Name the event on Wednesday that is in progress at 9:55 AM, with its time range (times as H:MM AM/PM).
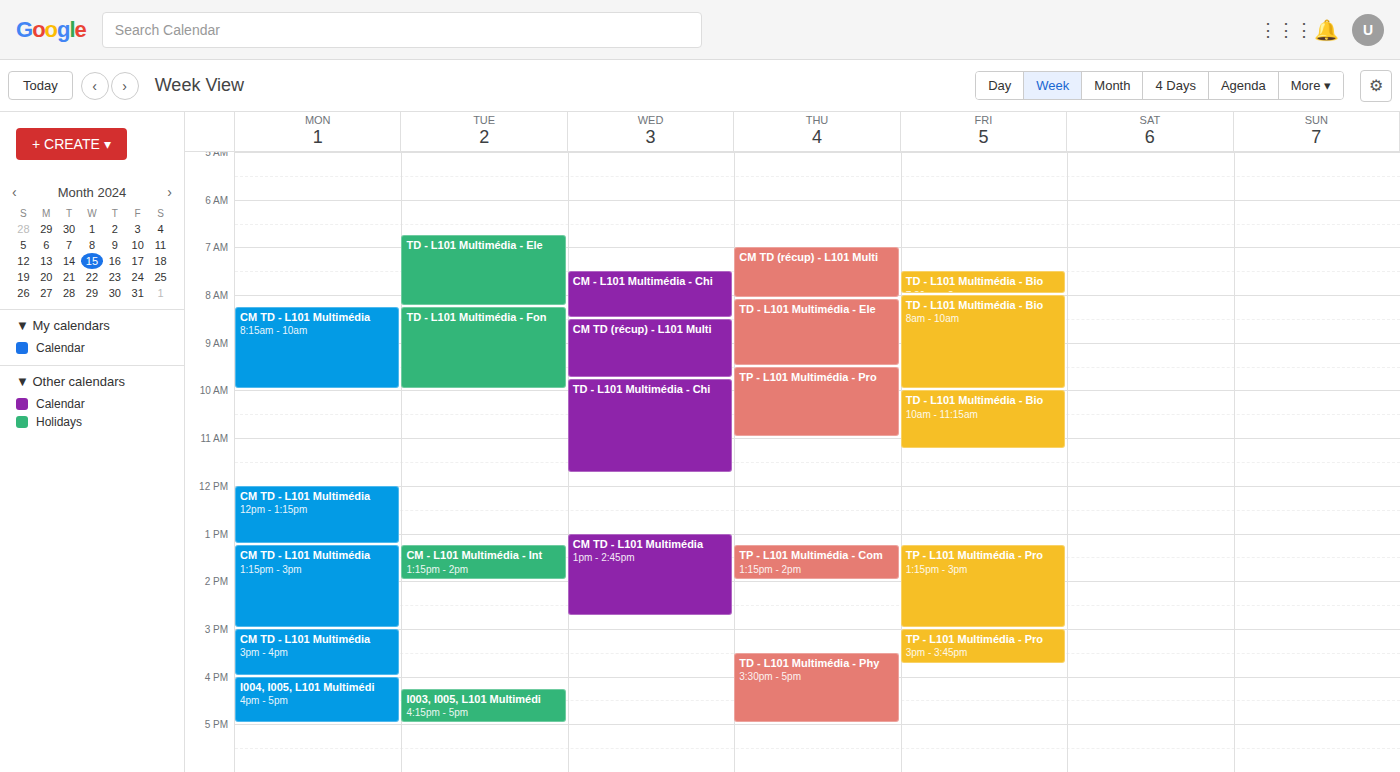
"TD - L101 Multimédia - Chi", 9:45 AM to 11:45 AM